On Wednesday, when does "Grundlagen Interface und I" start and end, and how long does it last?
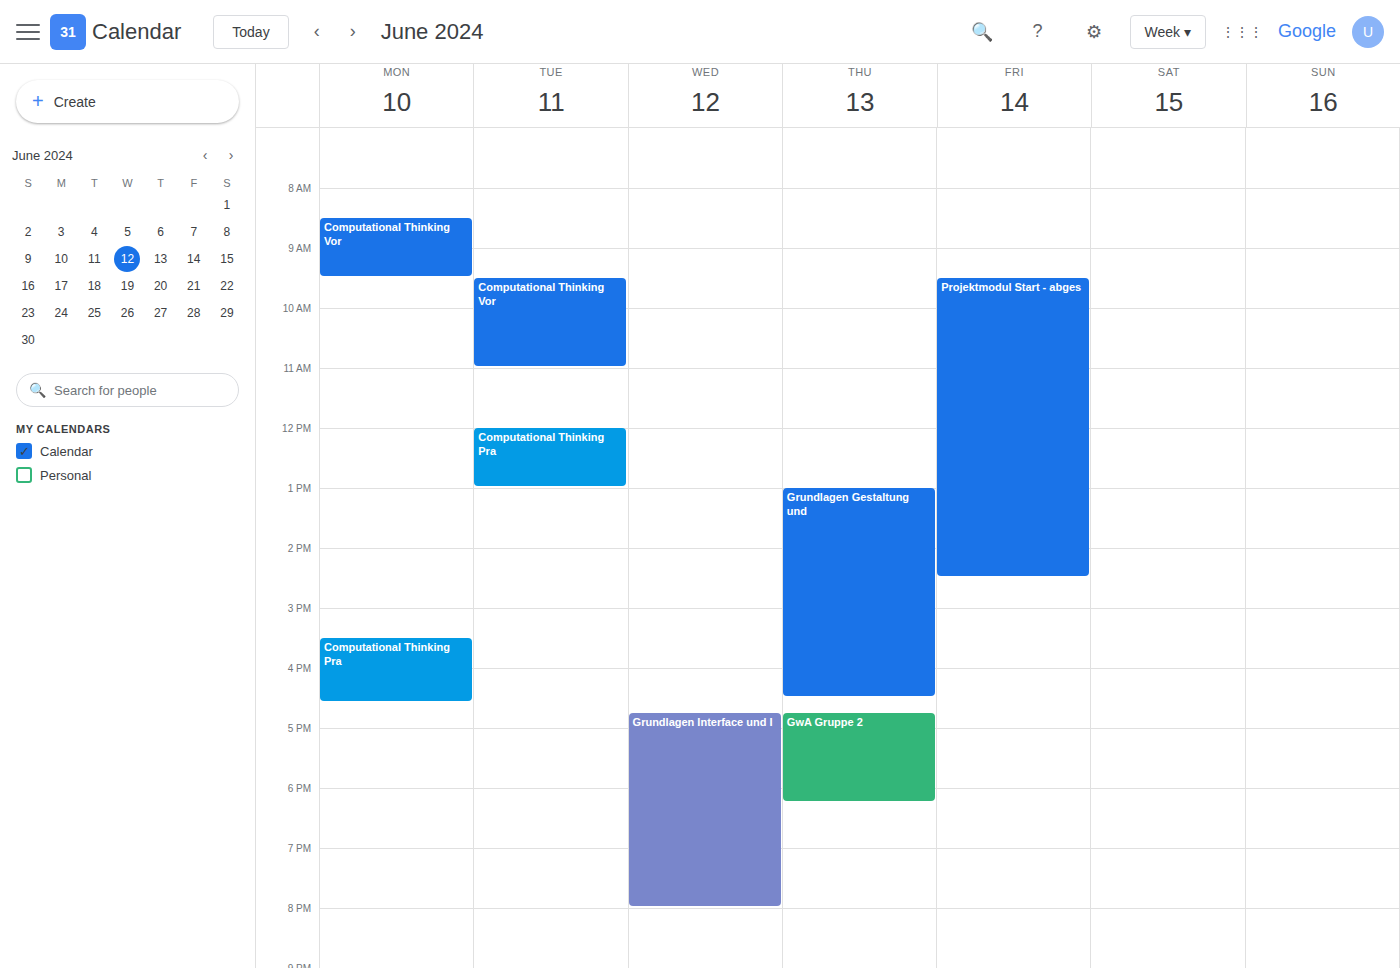
4:45 PM to 8:00 PM, 3 hours 15 minutes